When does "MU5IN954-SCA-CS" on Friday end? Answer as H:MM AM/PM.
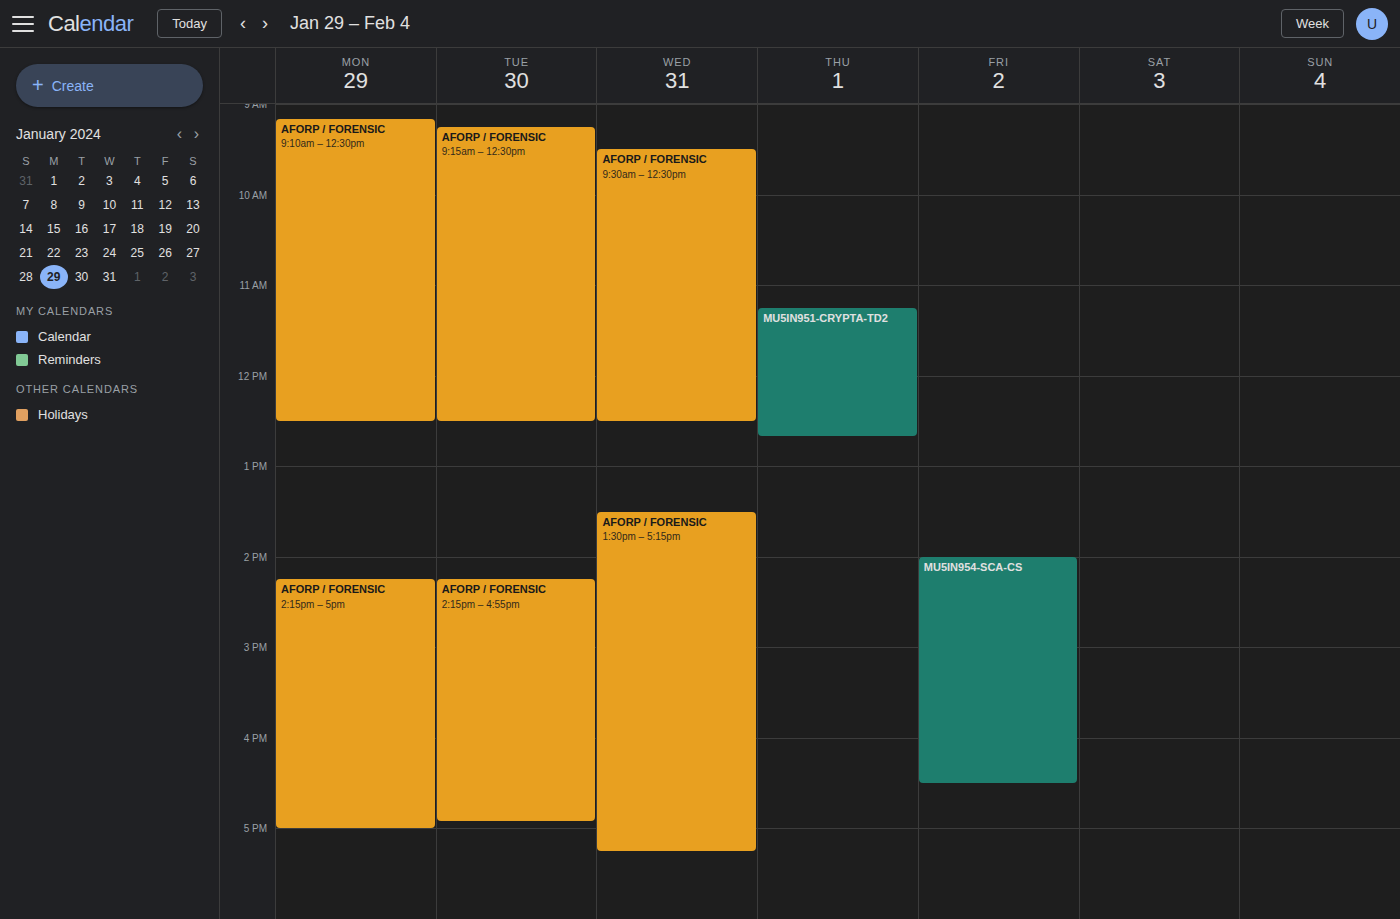
4:30 PM